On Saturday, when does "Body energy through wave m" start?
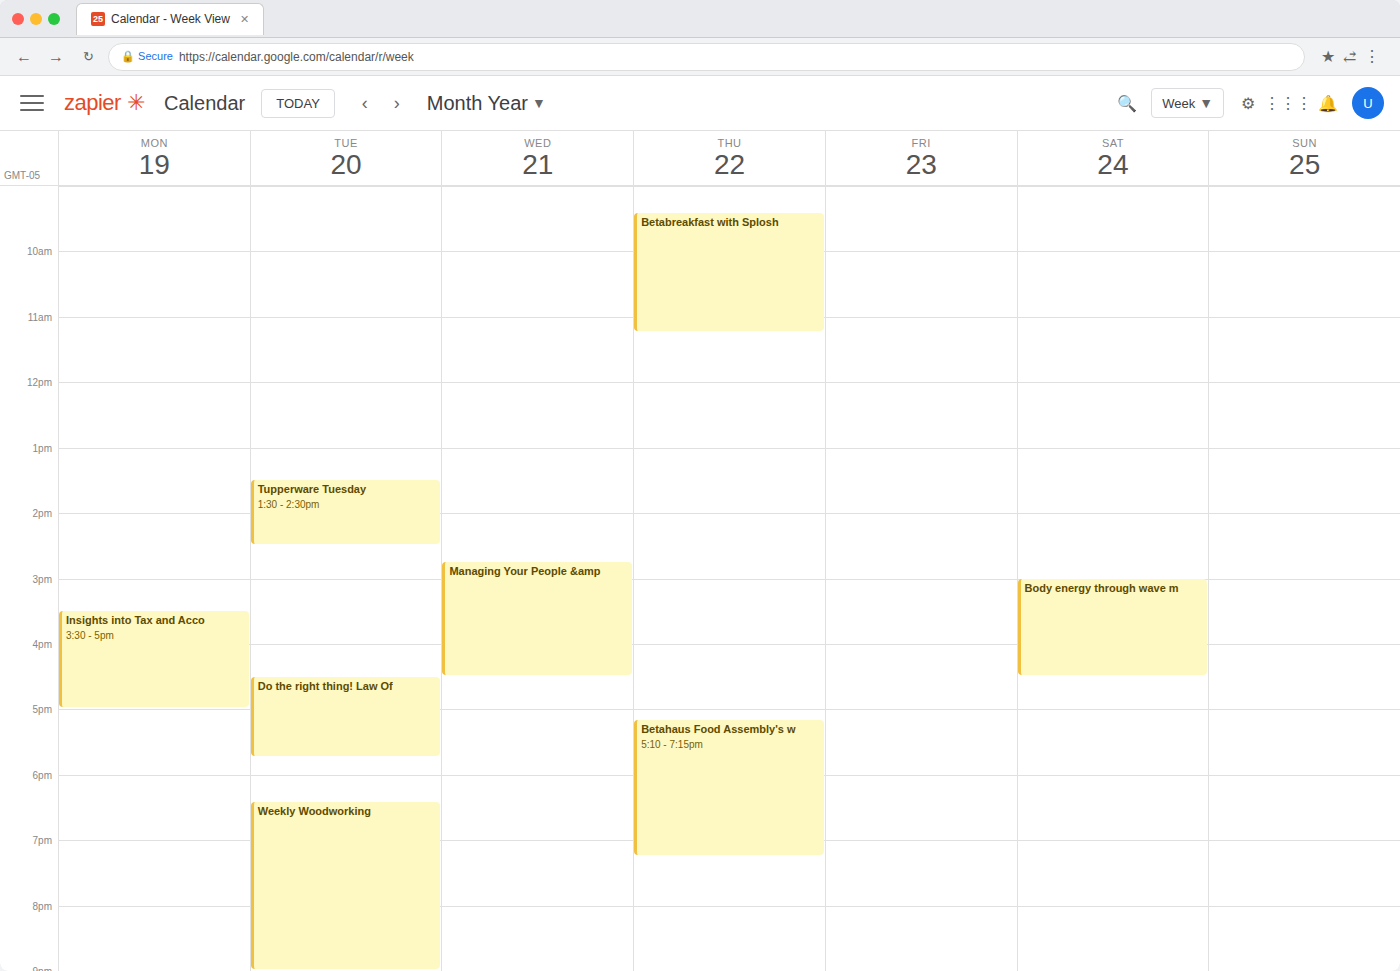
15:00